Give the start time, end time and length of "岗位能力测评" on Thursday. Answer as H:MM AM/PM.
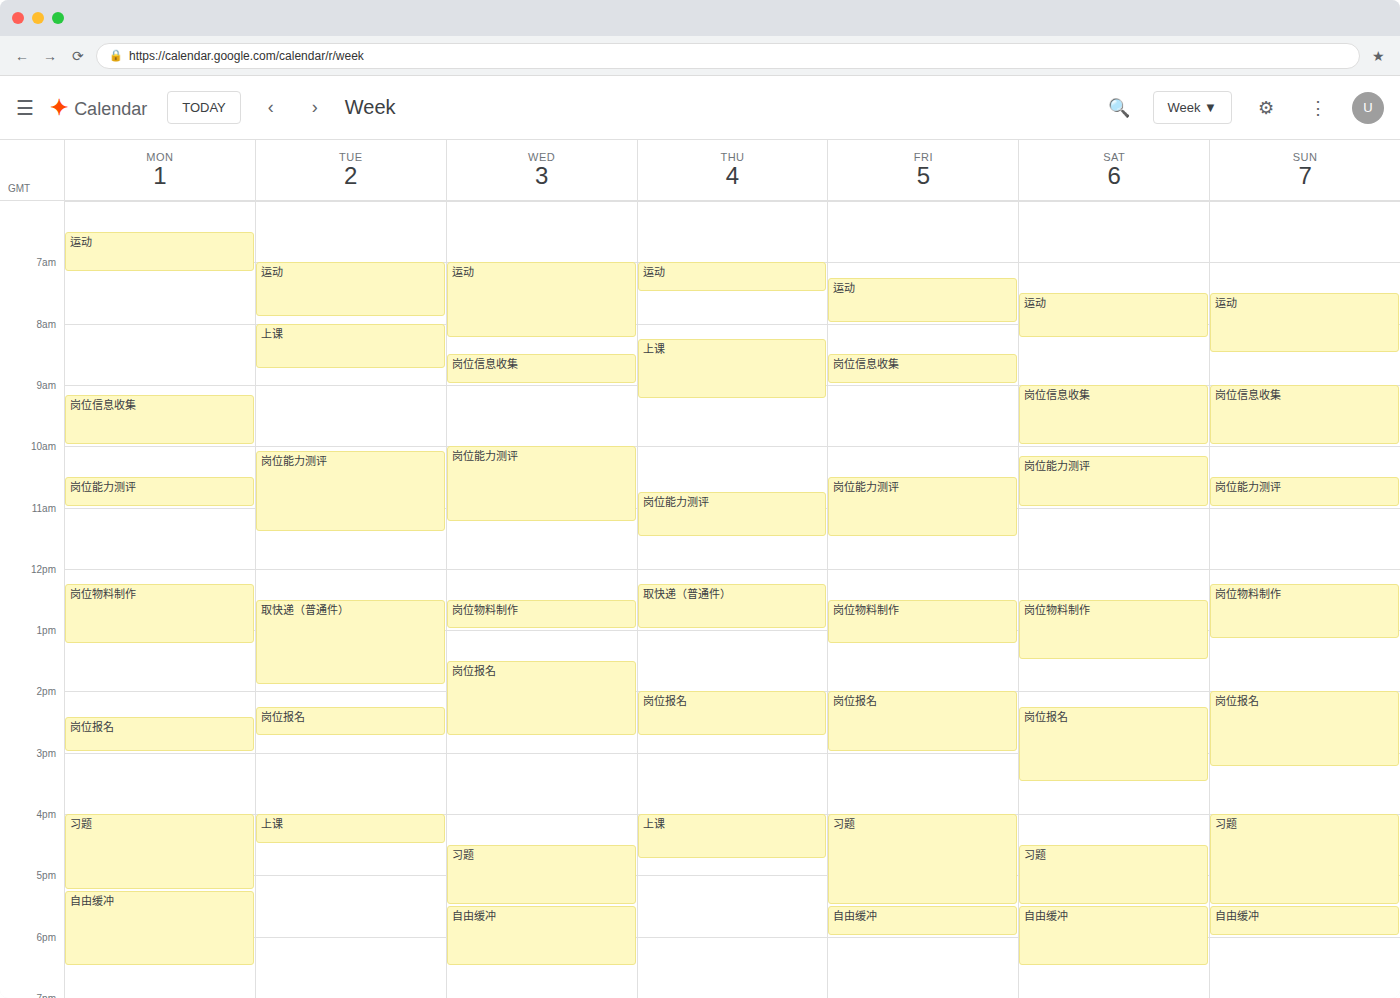
10:45 AM to 11:30 AM, 45 minutes